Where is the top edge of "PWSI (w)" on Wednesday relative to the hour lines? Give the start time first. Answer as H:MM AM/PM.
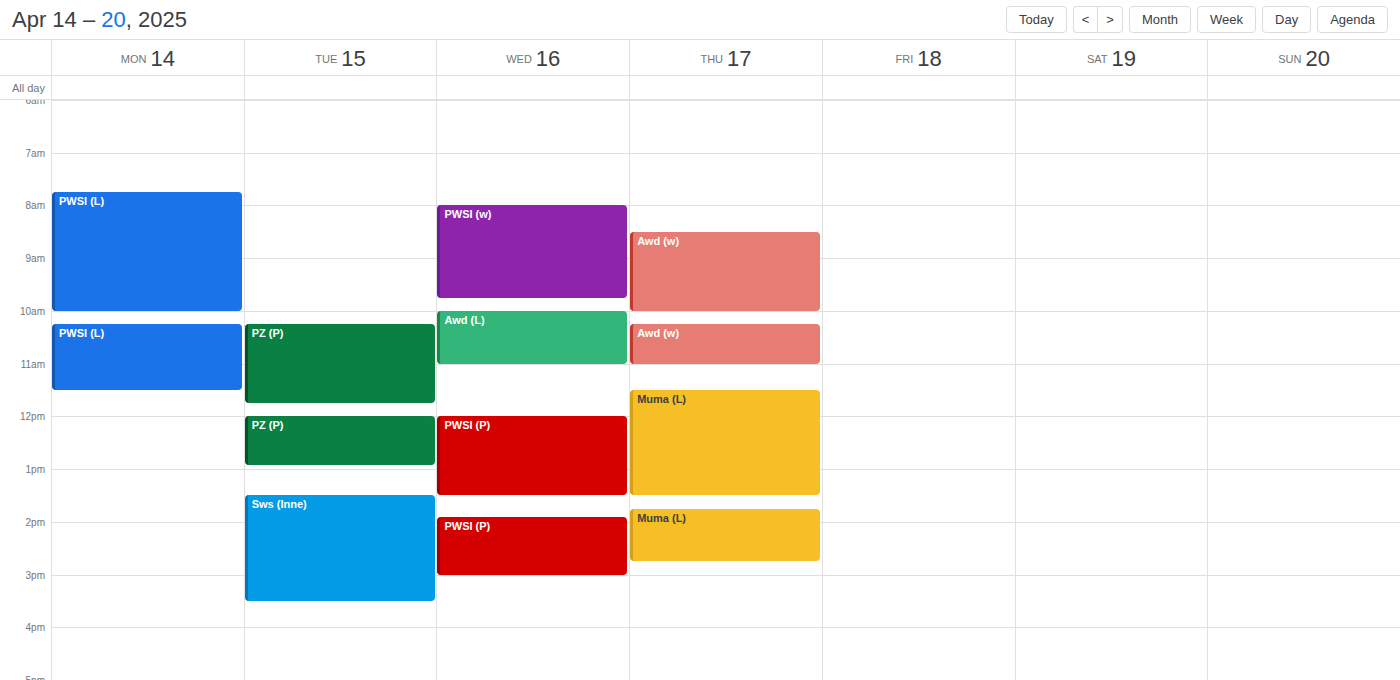
8:00 AM -- exactly on the 8 AM line.